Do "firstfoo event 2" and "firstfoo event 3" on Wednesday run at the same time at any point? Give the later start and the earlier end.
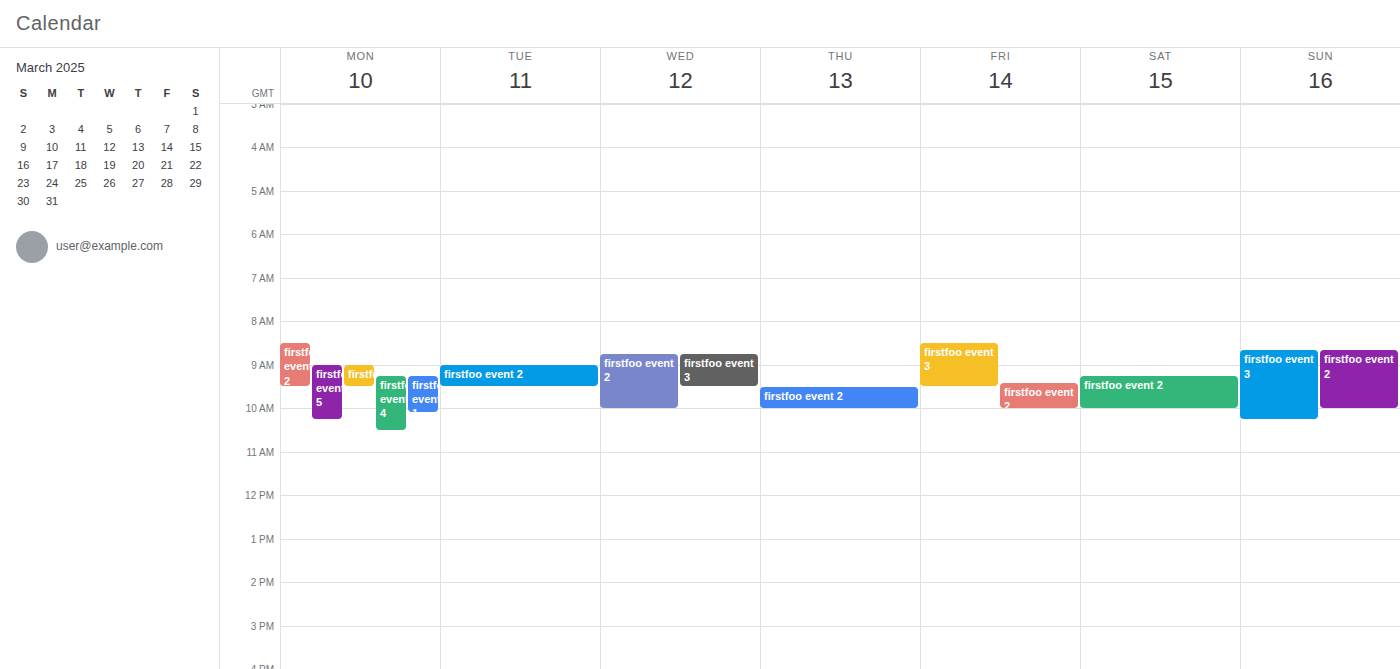
"firstfoo event 2" starts at 8:45 AM, before "firstfoo event 3" ends at 9:30 AM -- they overlap.